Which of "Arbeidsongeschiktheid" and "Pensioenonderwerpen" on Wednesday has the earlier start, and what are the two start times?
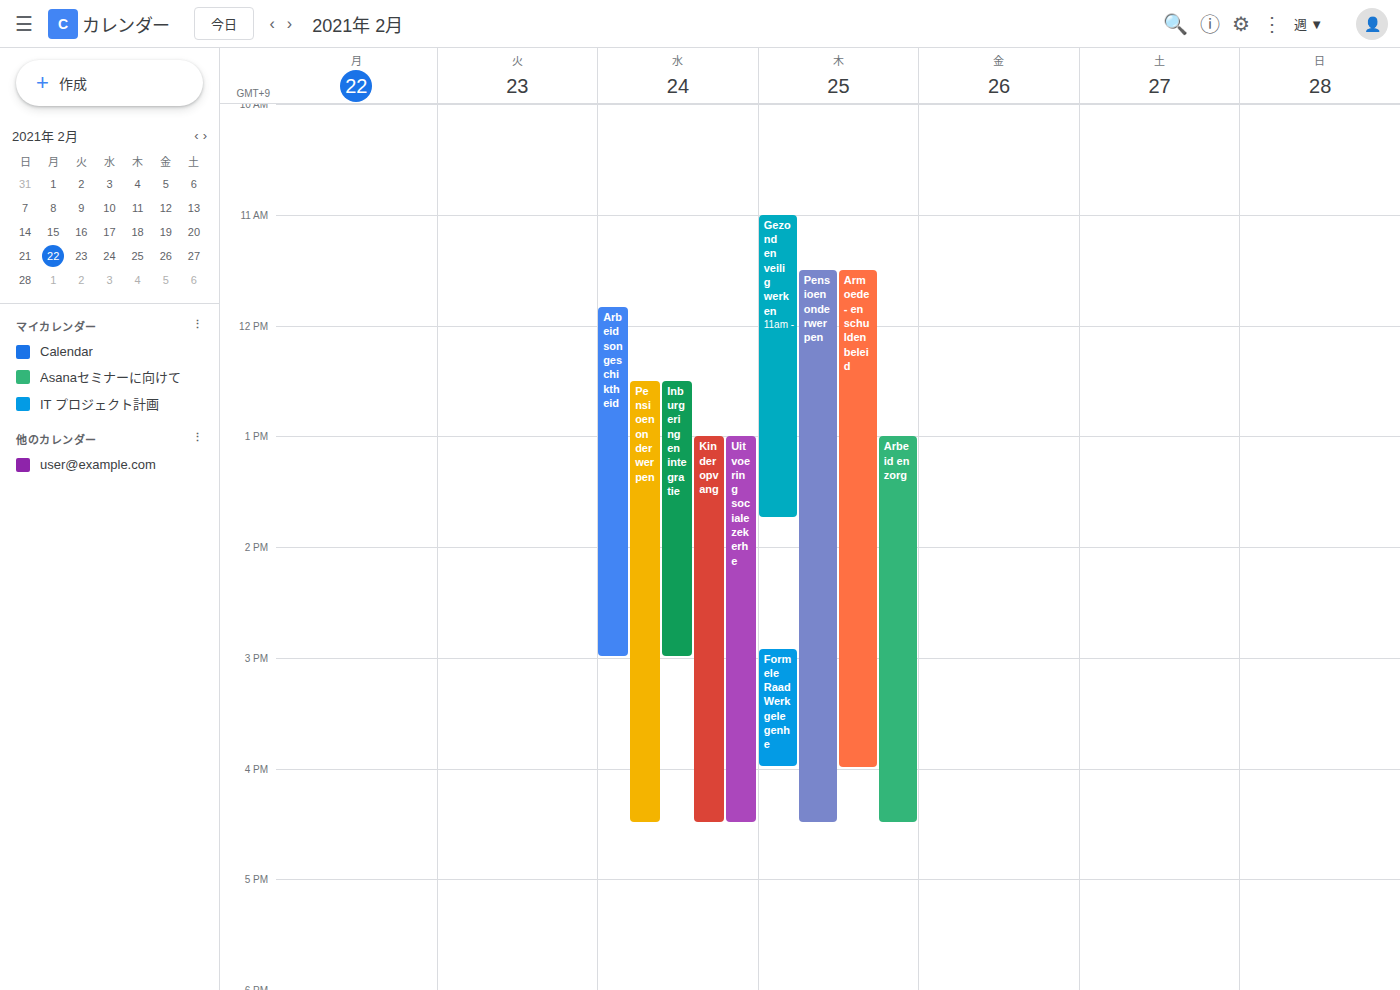
"Arbeidsongeschiktheid" 11:50; "Pensioenonderwerpen" 12:30.